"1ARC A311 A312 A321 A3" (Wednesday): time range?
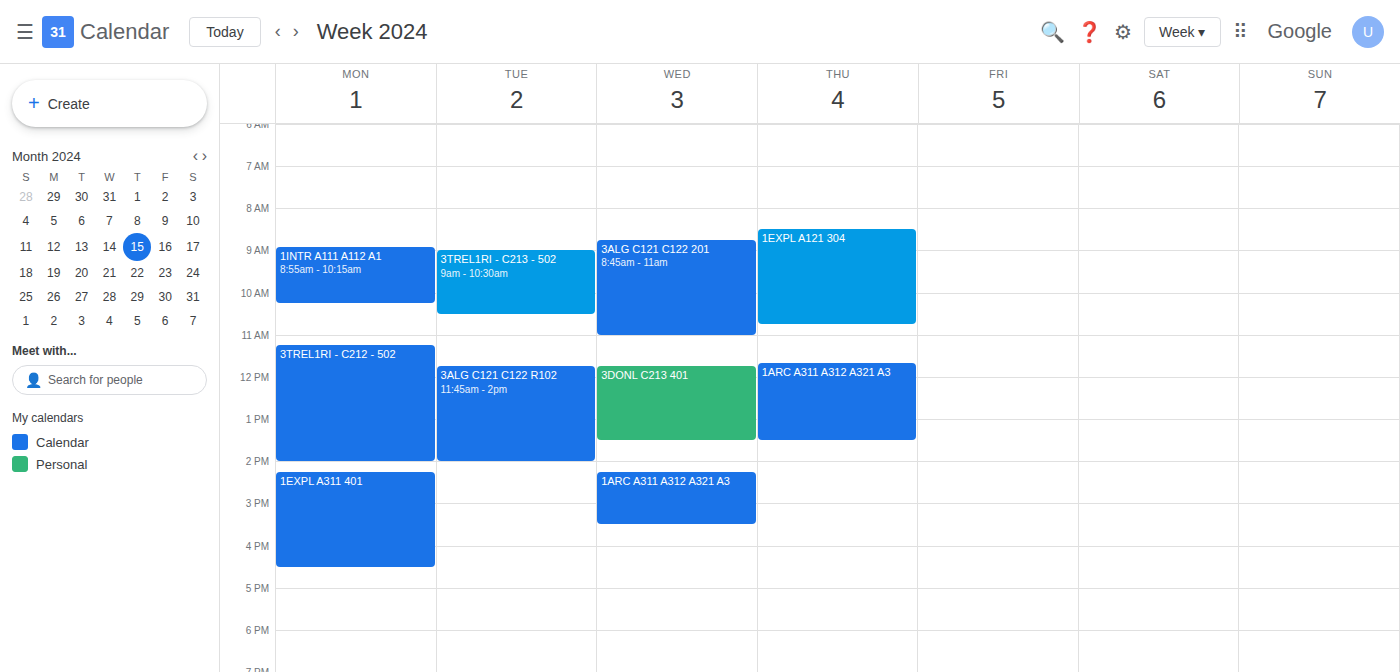
2:15 PM to 3:30 PM